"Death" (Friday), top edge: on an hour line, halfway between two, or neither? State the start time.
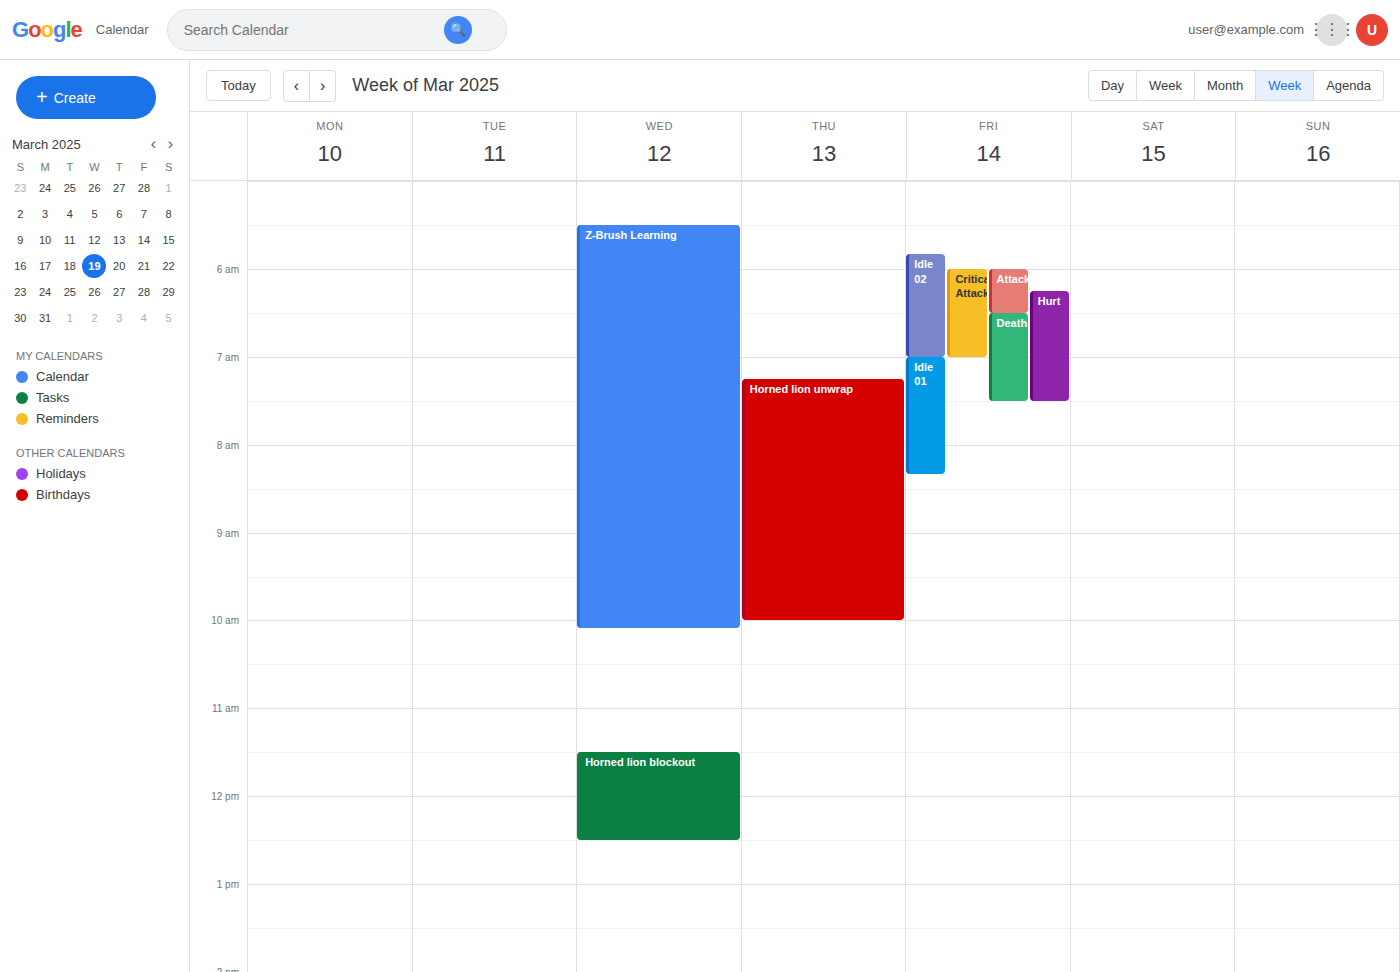
6:30 AM -- halfway between the 6 AM and 7 AM lines.